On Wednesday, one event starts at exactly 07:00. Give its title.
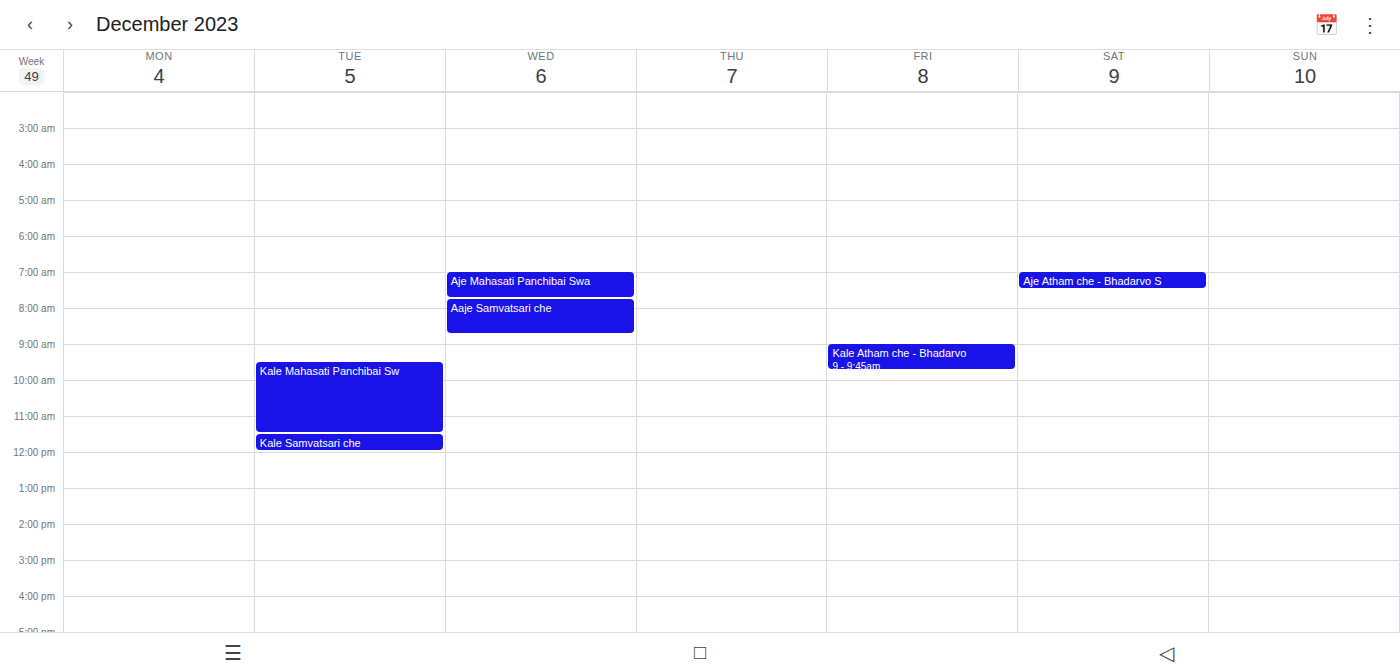
"Aje Mahasati Panchibai Swa"